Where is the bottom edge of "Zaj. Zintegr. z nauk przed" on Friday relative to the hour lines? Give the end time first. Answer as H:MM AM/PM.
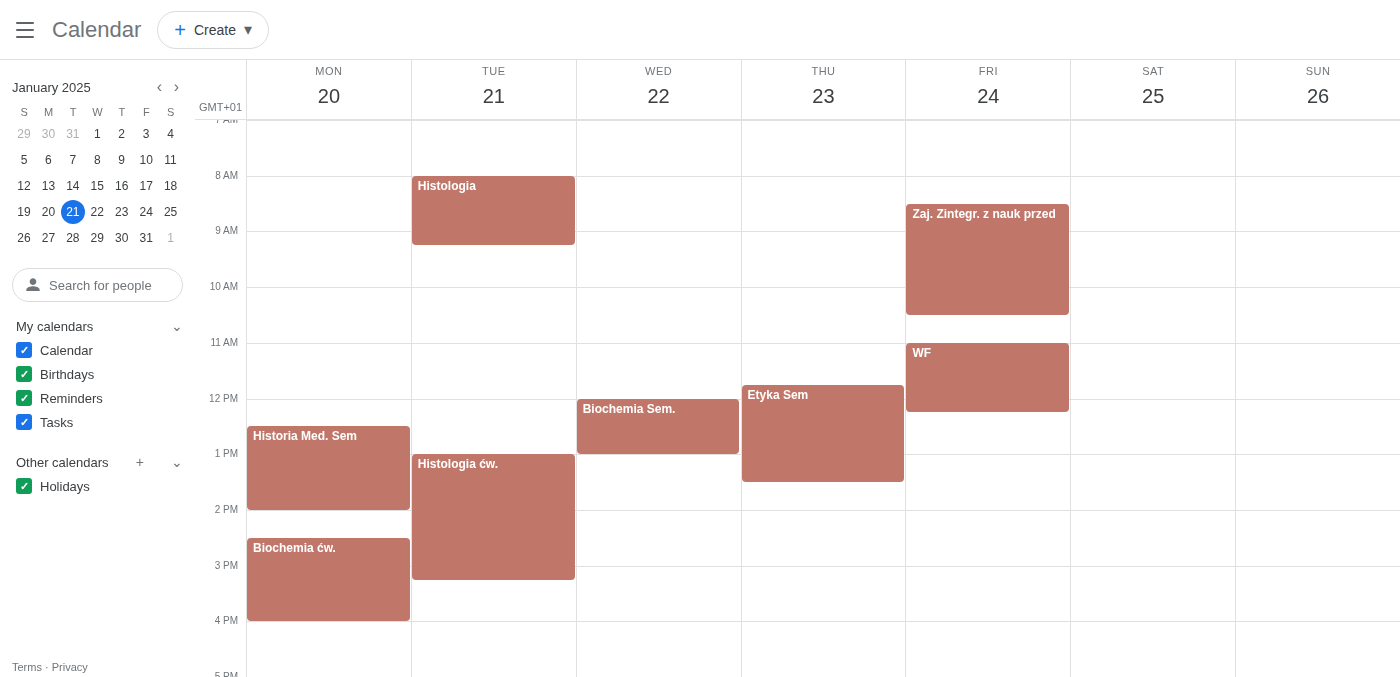
10:30 AM -- halfway between the 10 AM and 11 AM lines.